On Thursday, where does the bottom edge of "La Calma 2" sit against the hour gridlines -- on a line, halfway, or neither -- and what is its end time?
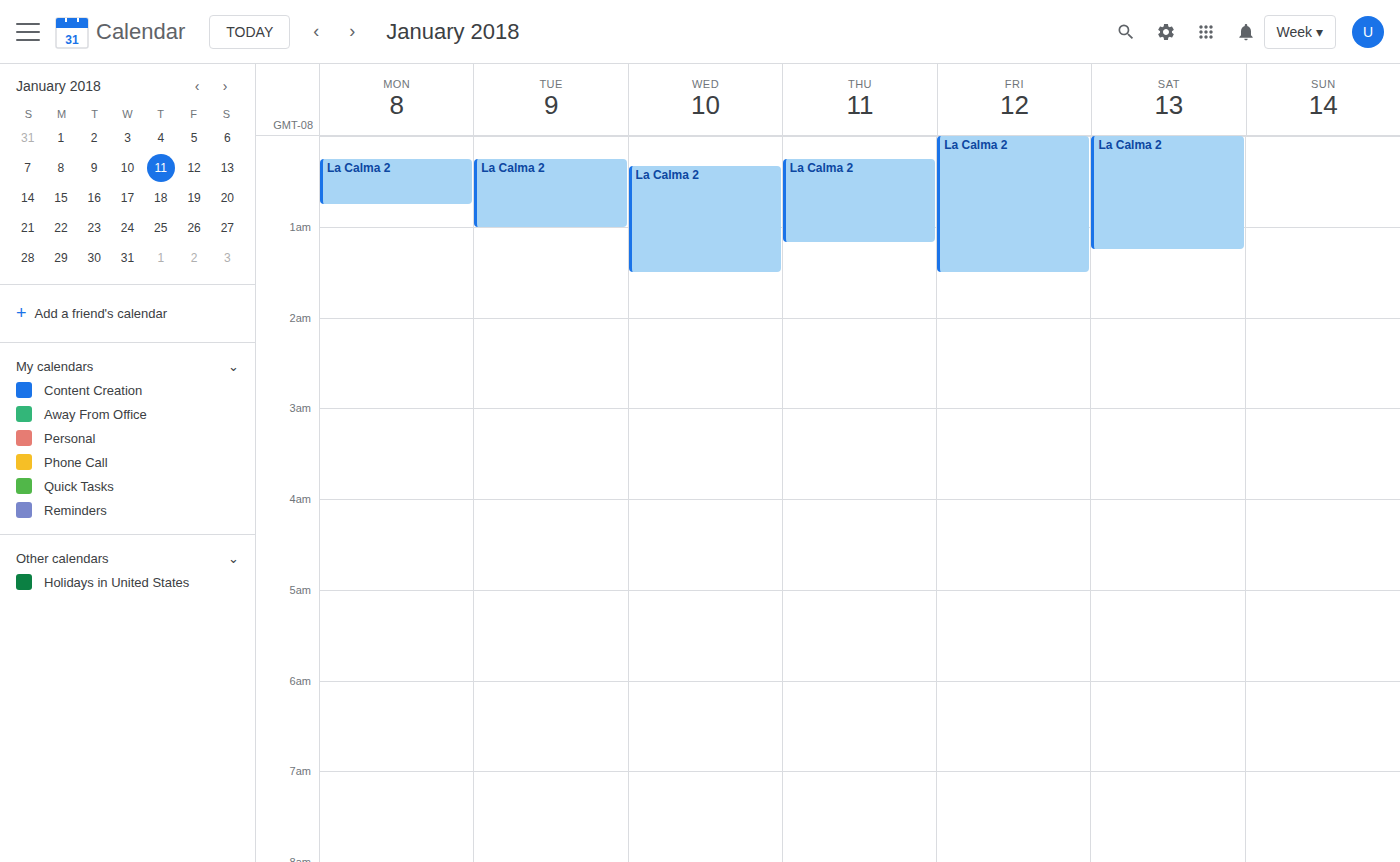
1:10 AM -- neither: 10 minutes below the 1 AM line and 50 minutes above the 2 AM line.